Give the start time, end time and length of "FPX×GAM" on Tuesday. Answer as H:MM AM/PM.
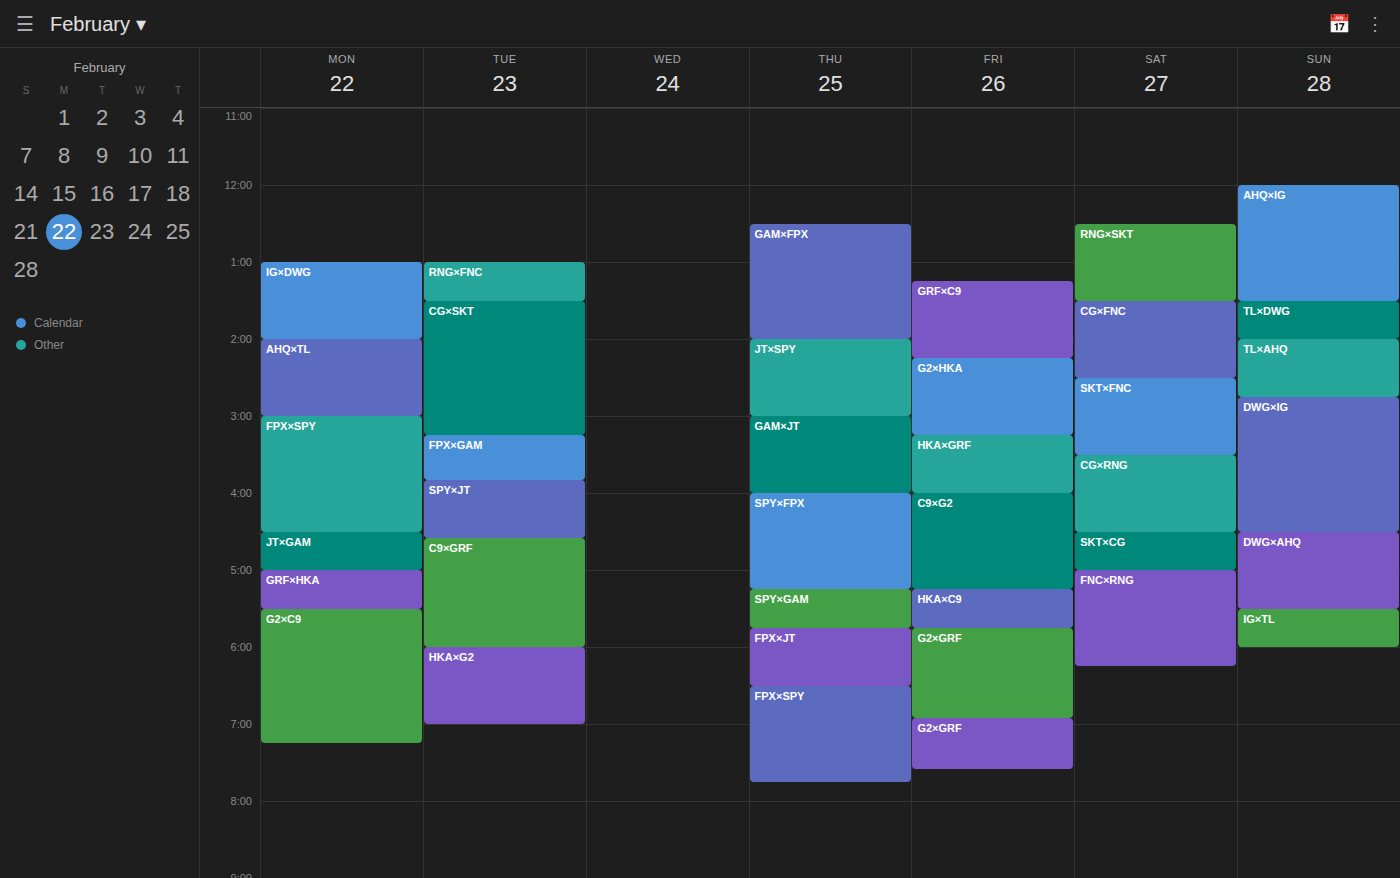
3:15 PM to 3:50 PM, 35 minutes